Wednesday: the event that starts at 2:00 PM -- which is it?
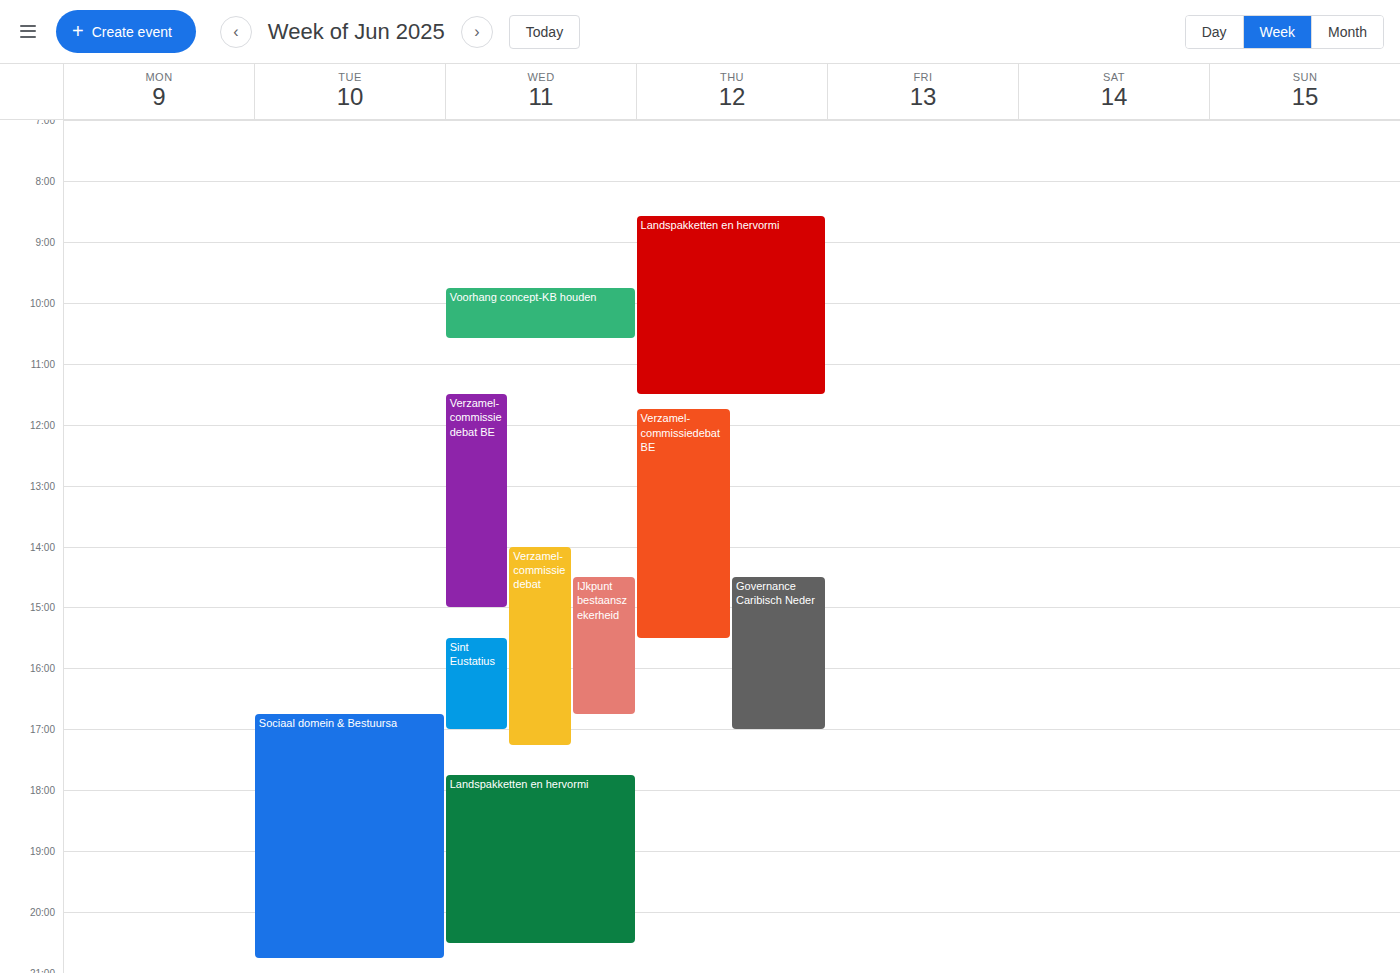
"Verzamel-commissiedebat"